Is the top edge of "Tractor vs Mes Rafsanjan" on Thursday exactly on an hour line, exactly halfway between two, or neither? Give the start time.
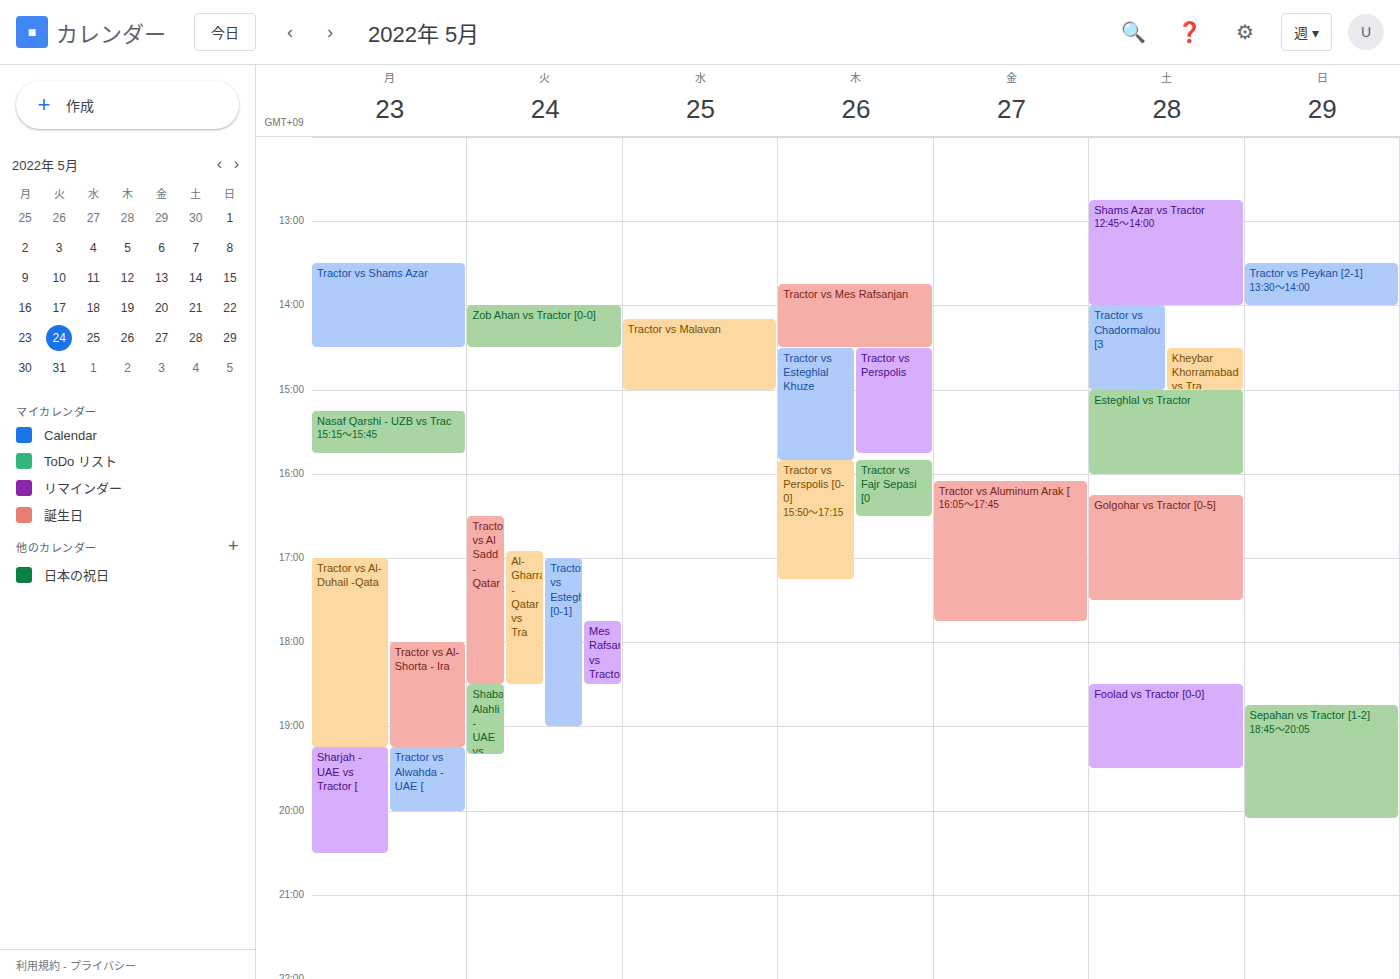
1:45 PM -- neither: three quarters of the way from the 1 PM line to the 2 PM line.